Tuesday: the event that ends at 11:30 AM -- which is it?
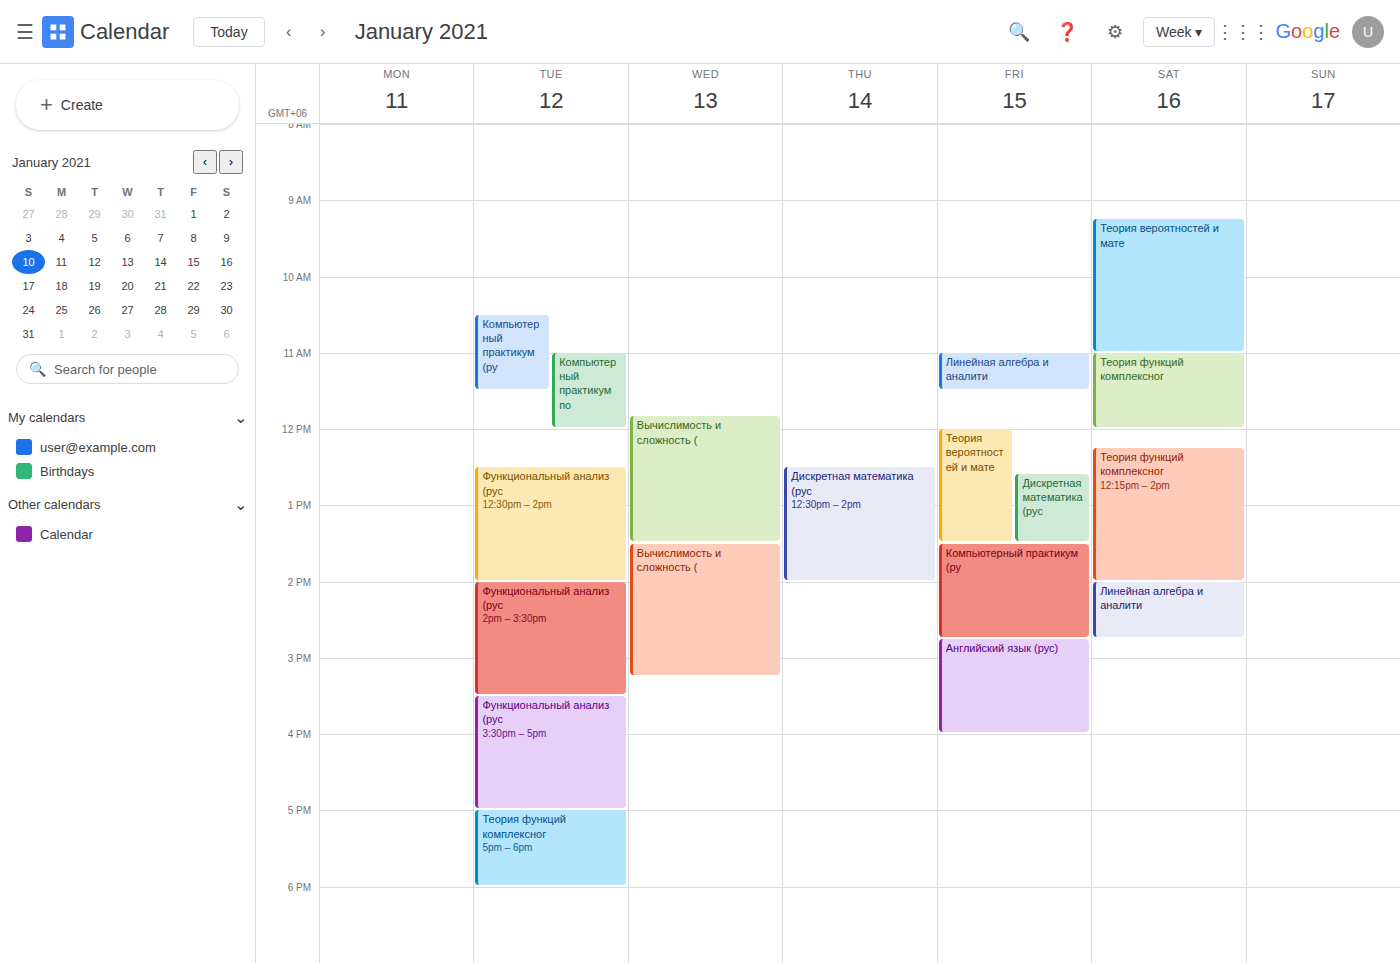
"Компьютерный практикум (ру"